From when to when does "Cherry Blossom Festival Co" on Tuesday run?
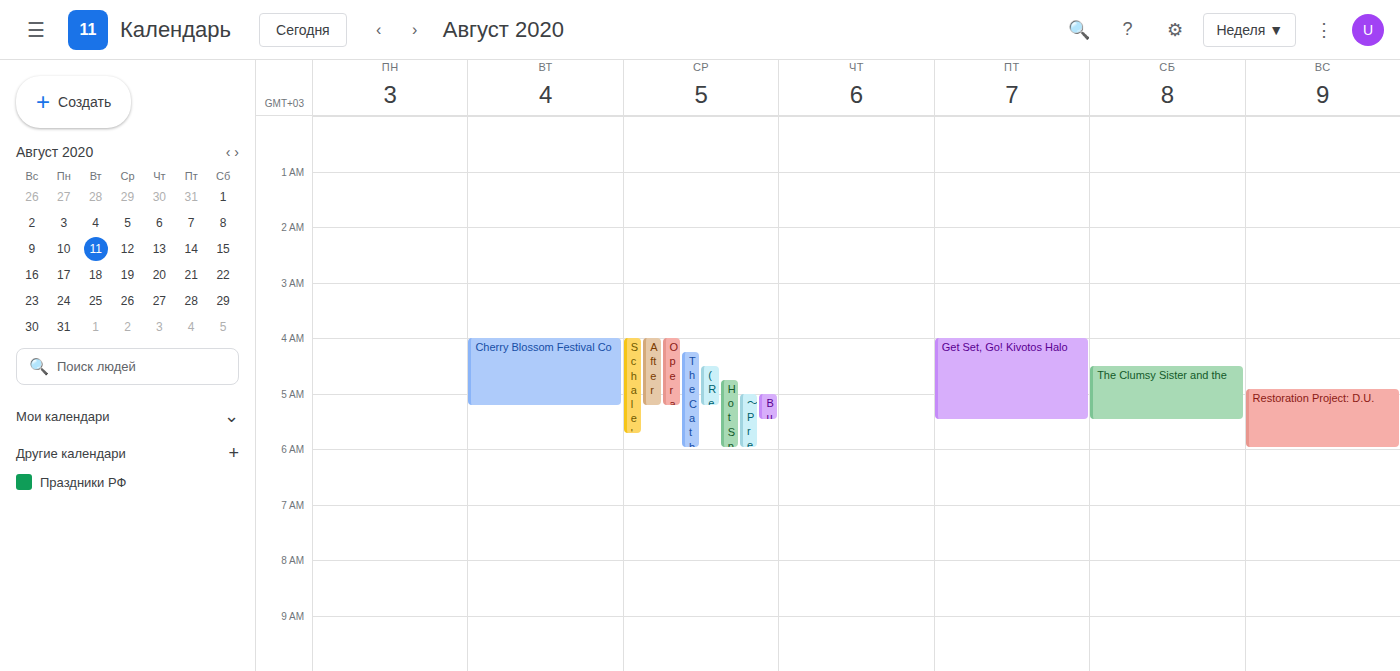
4:00 AM to 5:15 AM